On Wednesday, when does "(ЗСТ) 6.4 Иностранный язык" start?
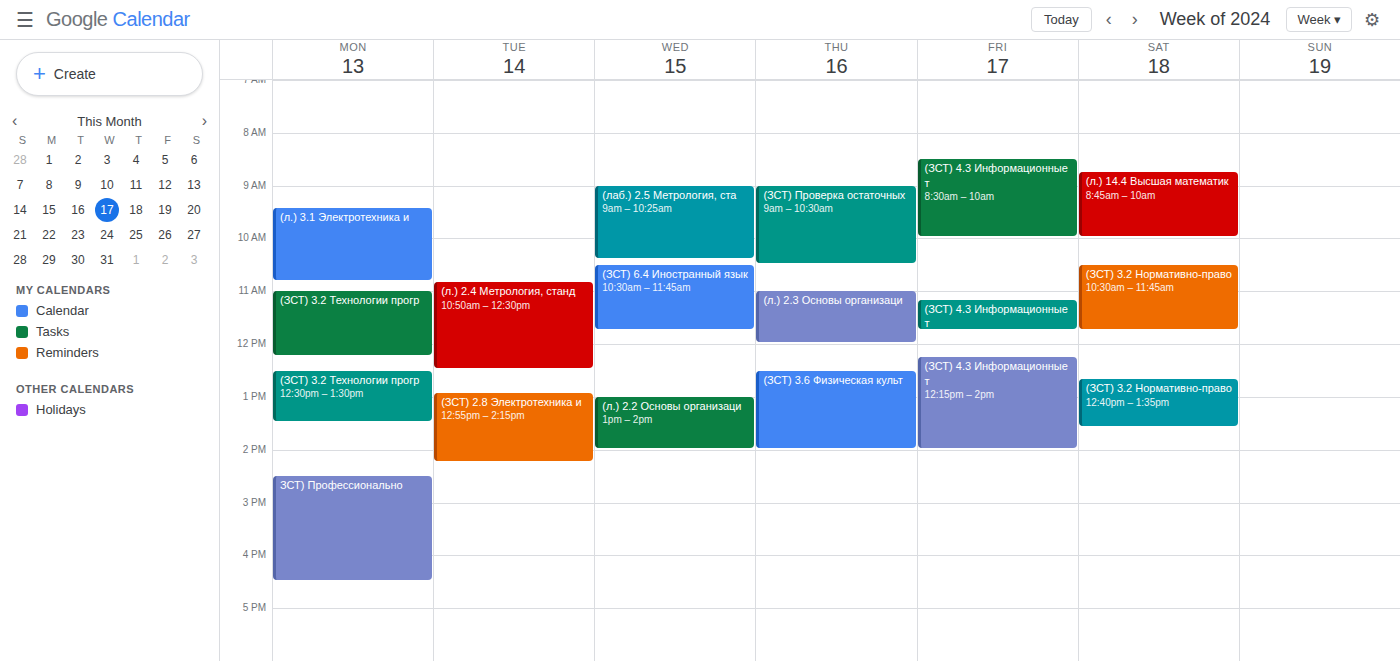
10:30 AM